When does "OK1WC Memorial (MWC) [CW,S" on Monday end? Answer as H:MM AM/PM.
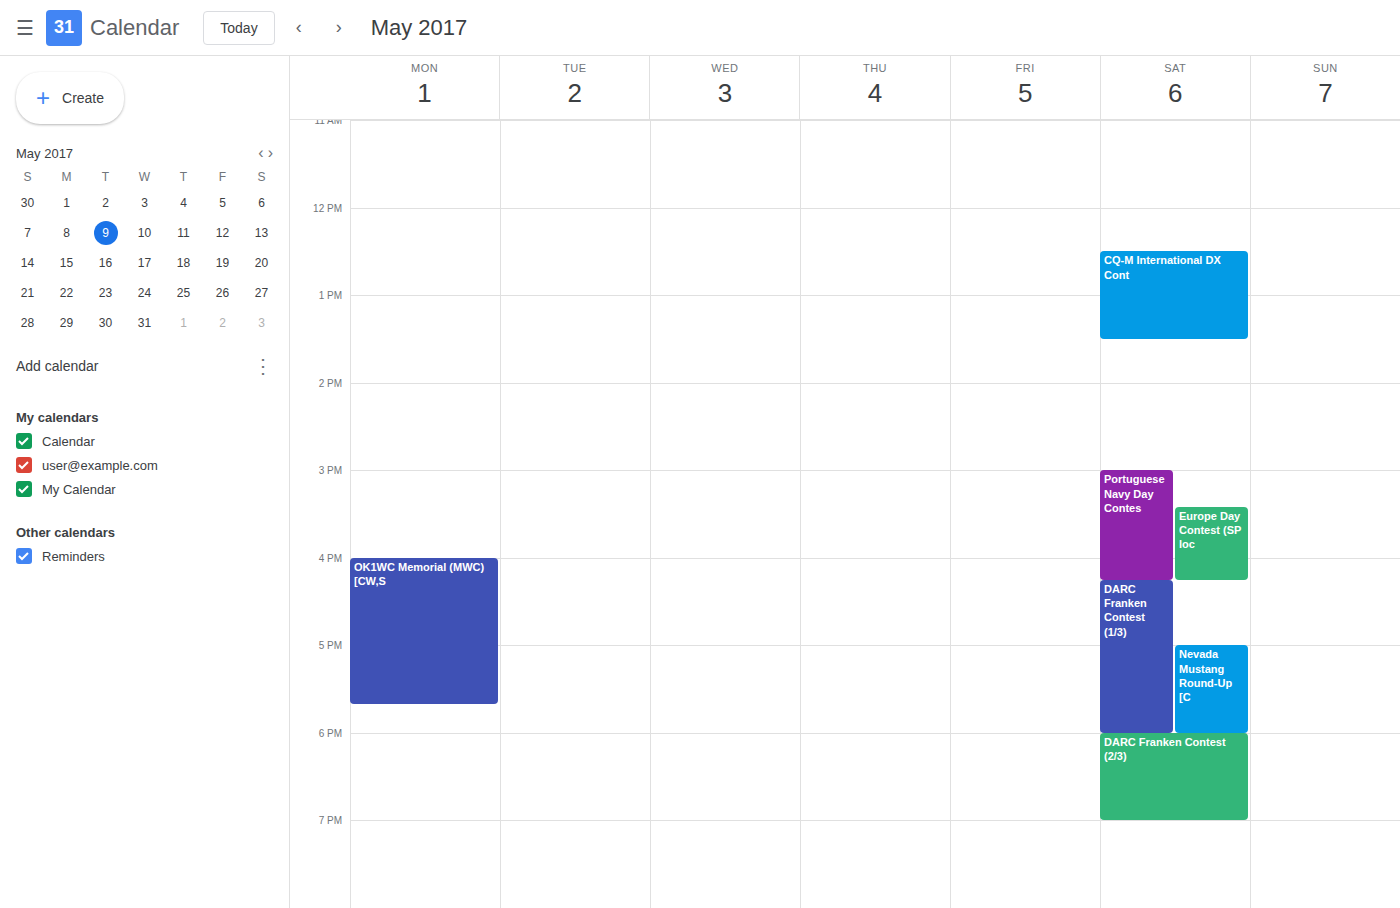
5:40 PM